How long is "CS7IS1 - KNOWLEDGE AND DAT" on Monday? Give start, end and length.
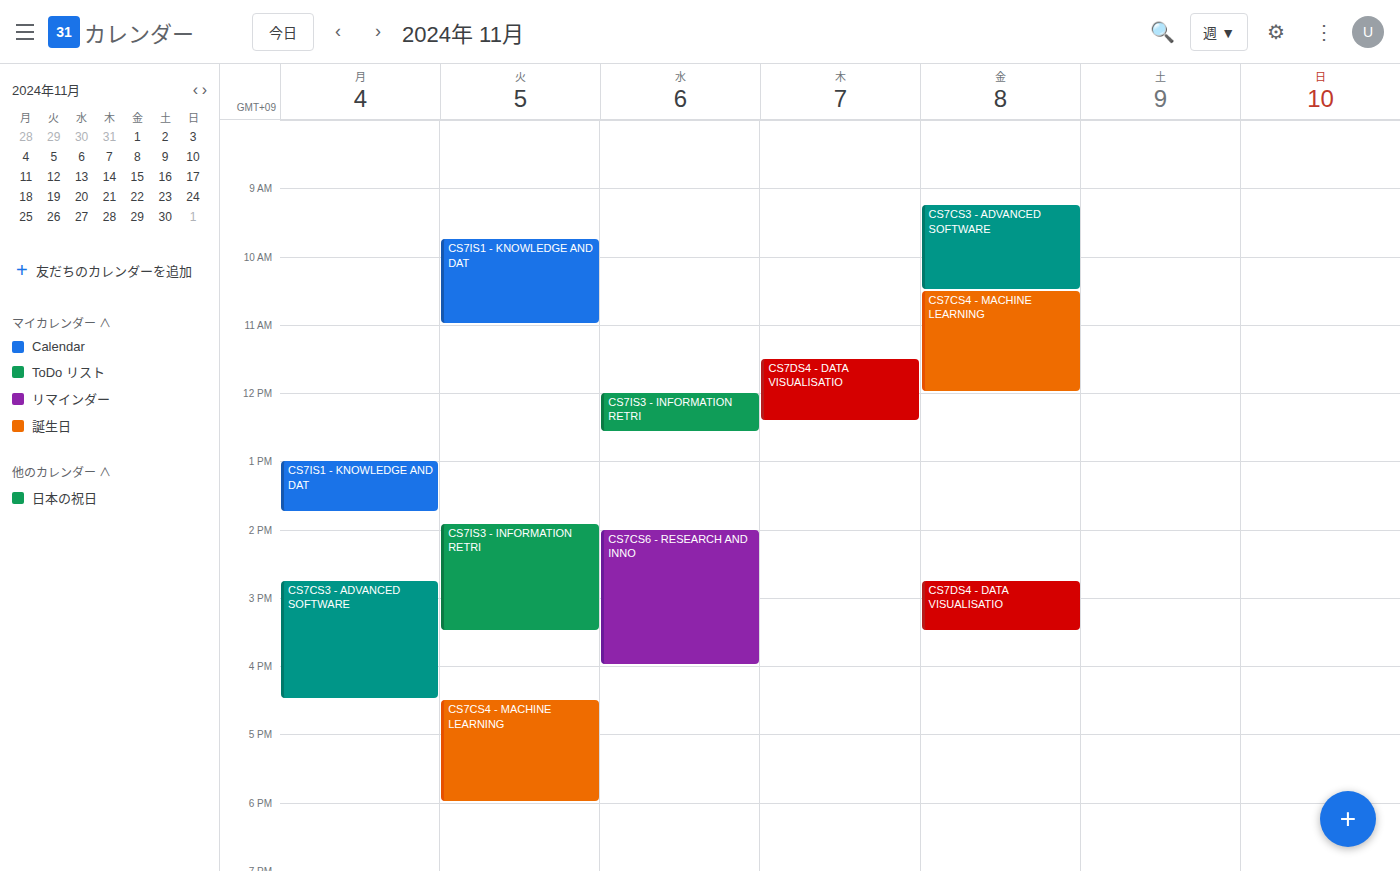
1:00 PM to 1:45 PM, 45 minutes